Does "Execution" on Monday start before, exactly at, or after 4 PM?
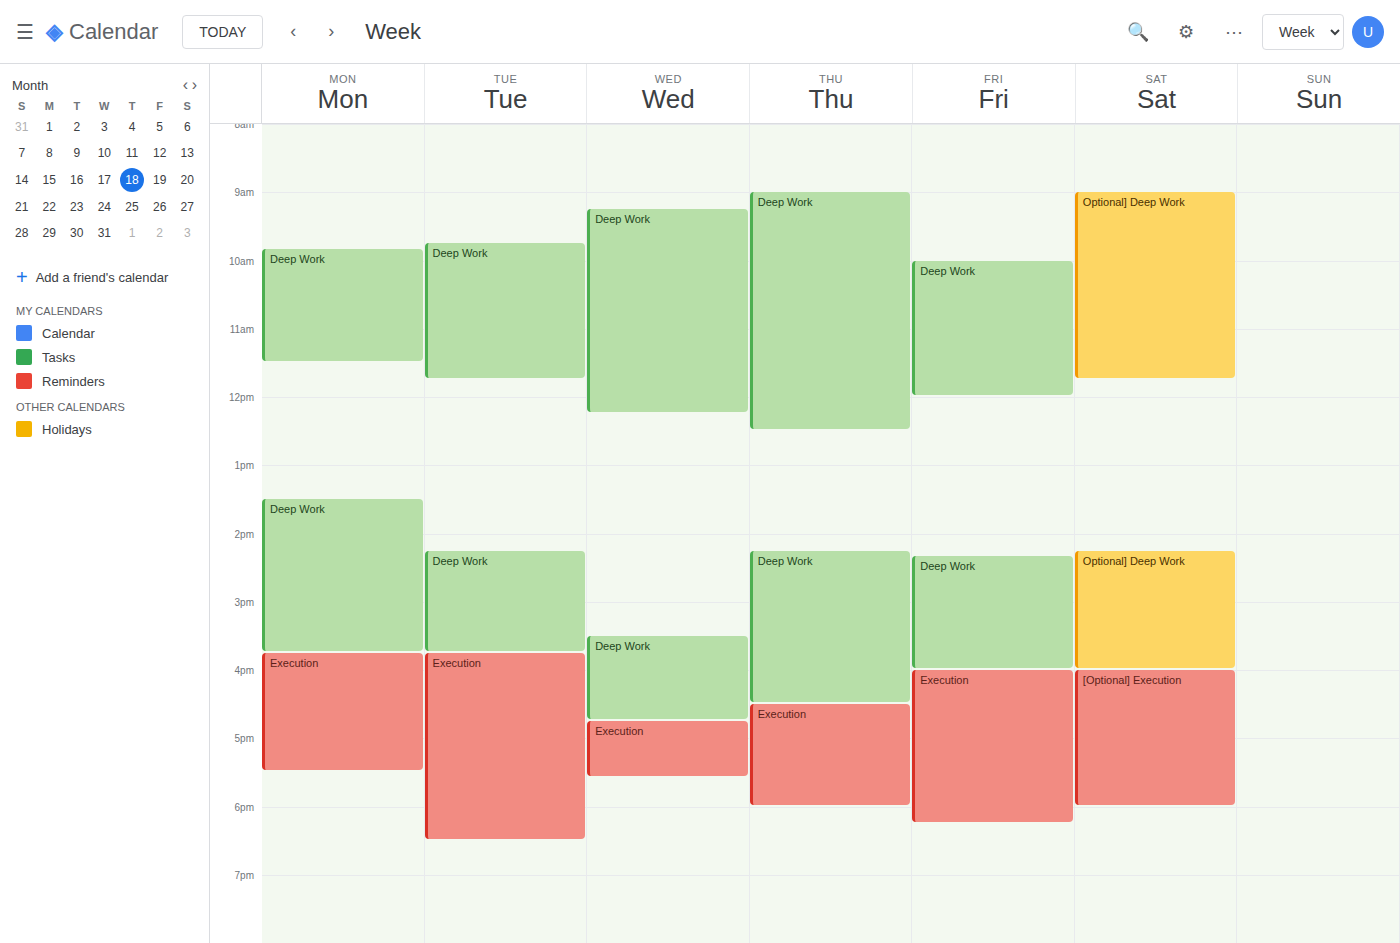
3:45 PM -- before 4 PM, 15 minutes above the 4 PM line.